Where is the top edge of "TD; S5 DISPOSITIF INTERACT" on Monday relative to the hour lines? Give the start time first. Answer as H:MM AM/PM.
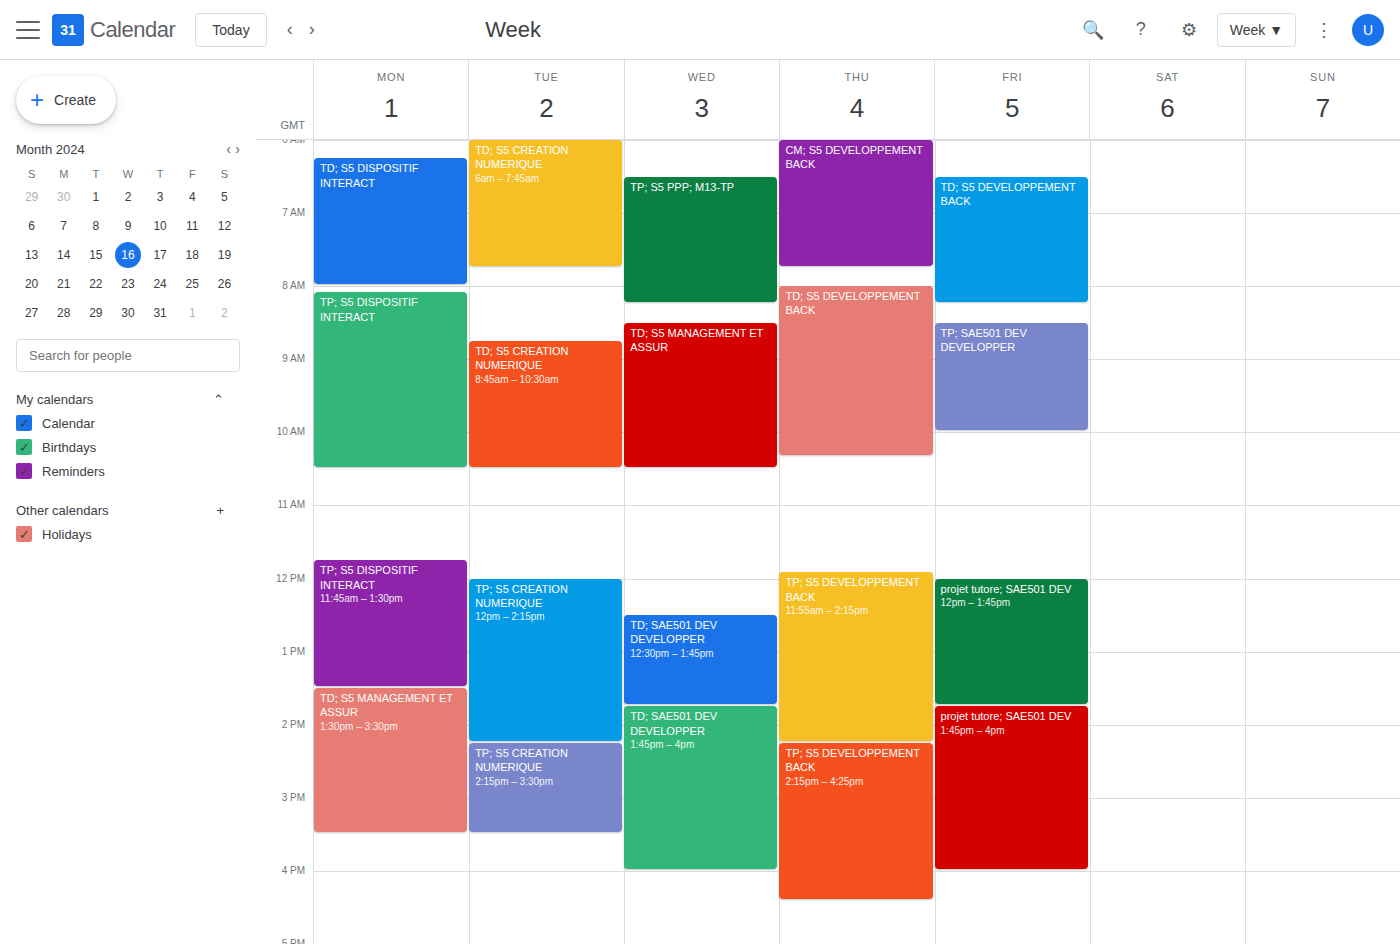
6:15 AM -- neither: a quarter of the way from the 6 AM line to the 7 AM line.